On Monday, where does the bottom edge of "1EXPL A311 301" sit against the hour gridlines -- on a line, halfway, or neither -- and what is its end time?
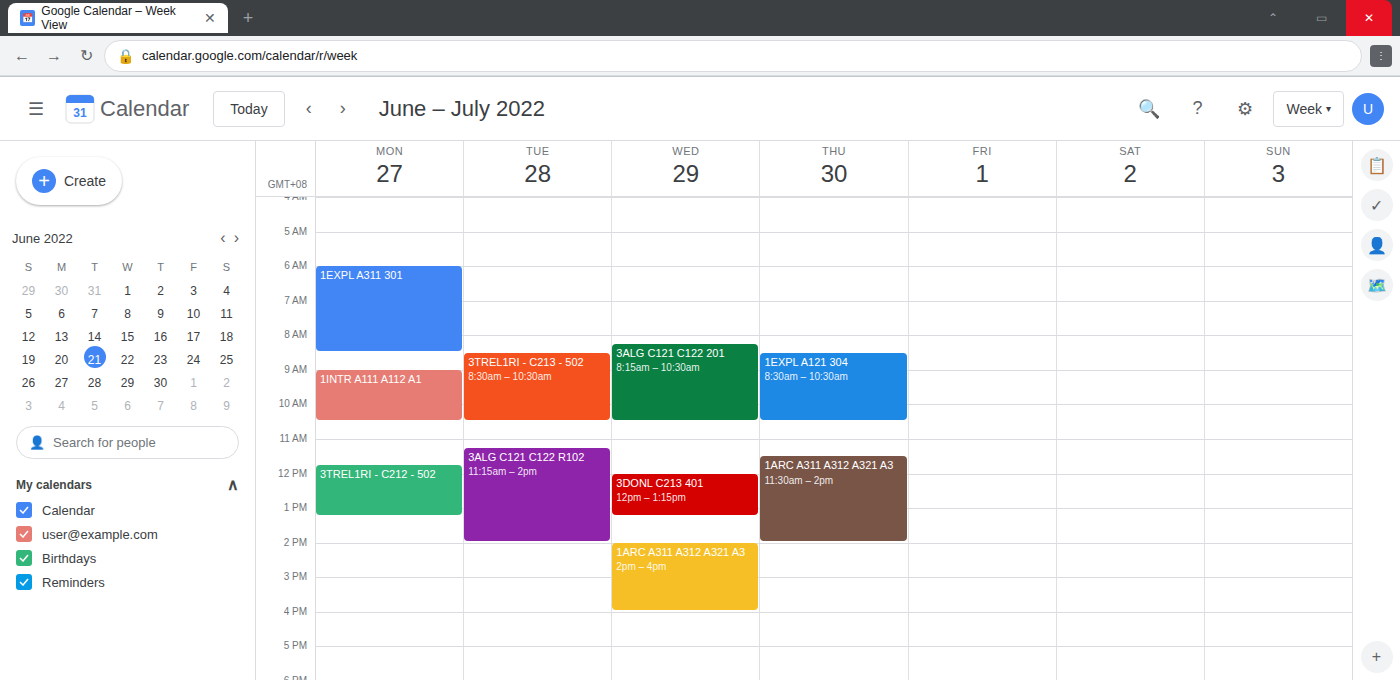
8:30 AM -- halfway between the 8 AM and 9 AM lines.